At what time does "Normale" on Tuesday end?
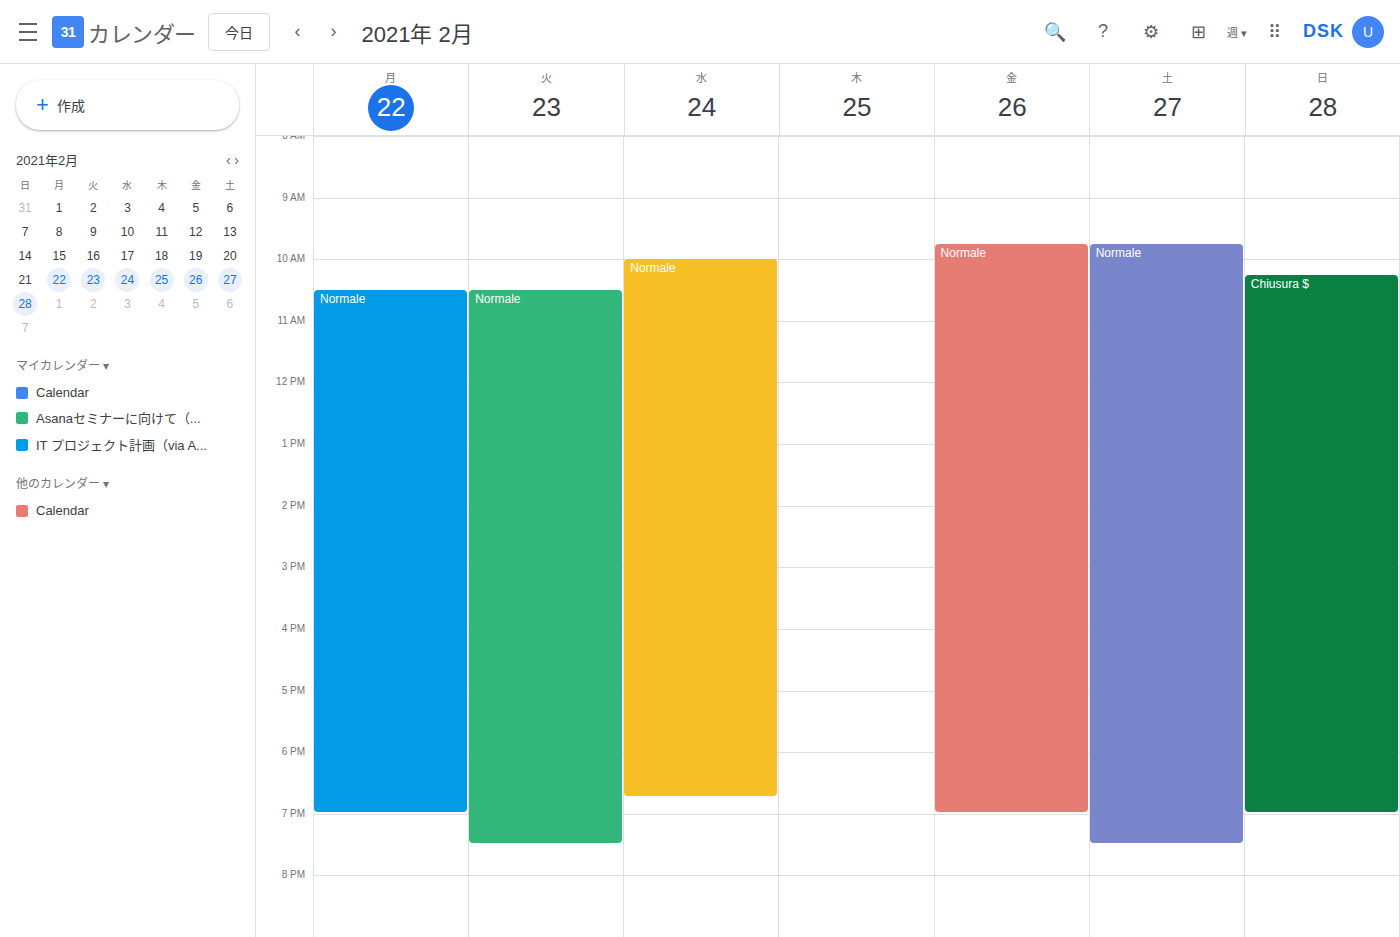
7:30 PM